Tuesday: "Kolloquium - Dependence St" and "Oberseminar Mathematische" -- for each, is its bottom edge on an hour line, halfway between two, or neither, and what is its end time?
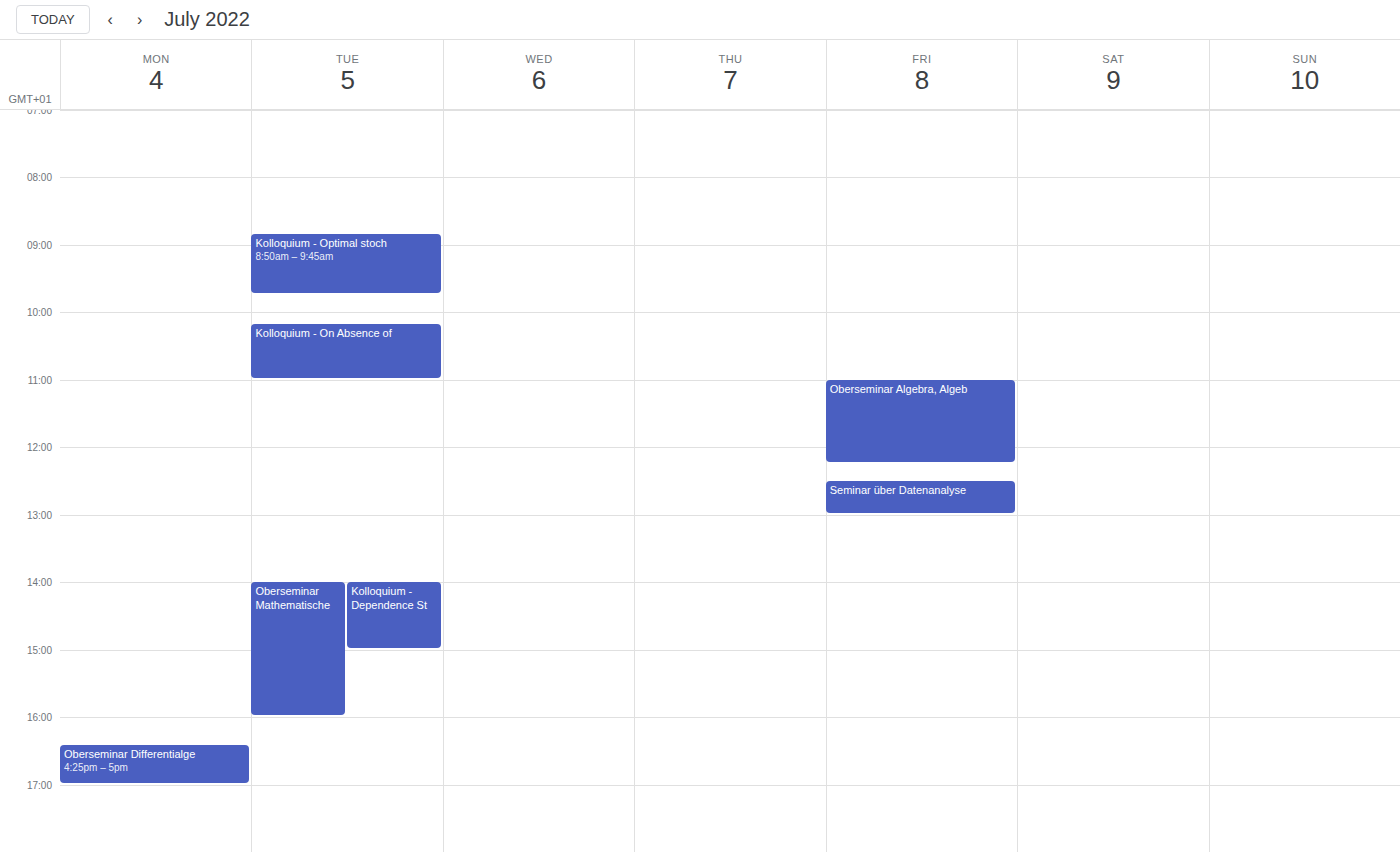
"Kolloquium - Dependence St": 3:00 PM, exactly on the 3 PM line. "Oberseminar Mathematische": 4:00 PM, exactly on the 4 PM line.